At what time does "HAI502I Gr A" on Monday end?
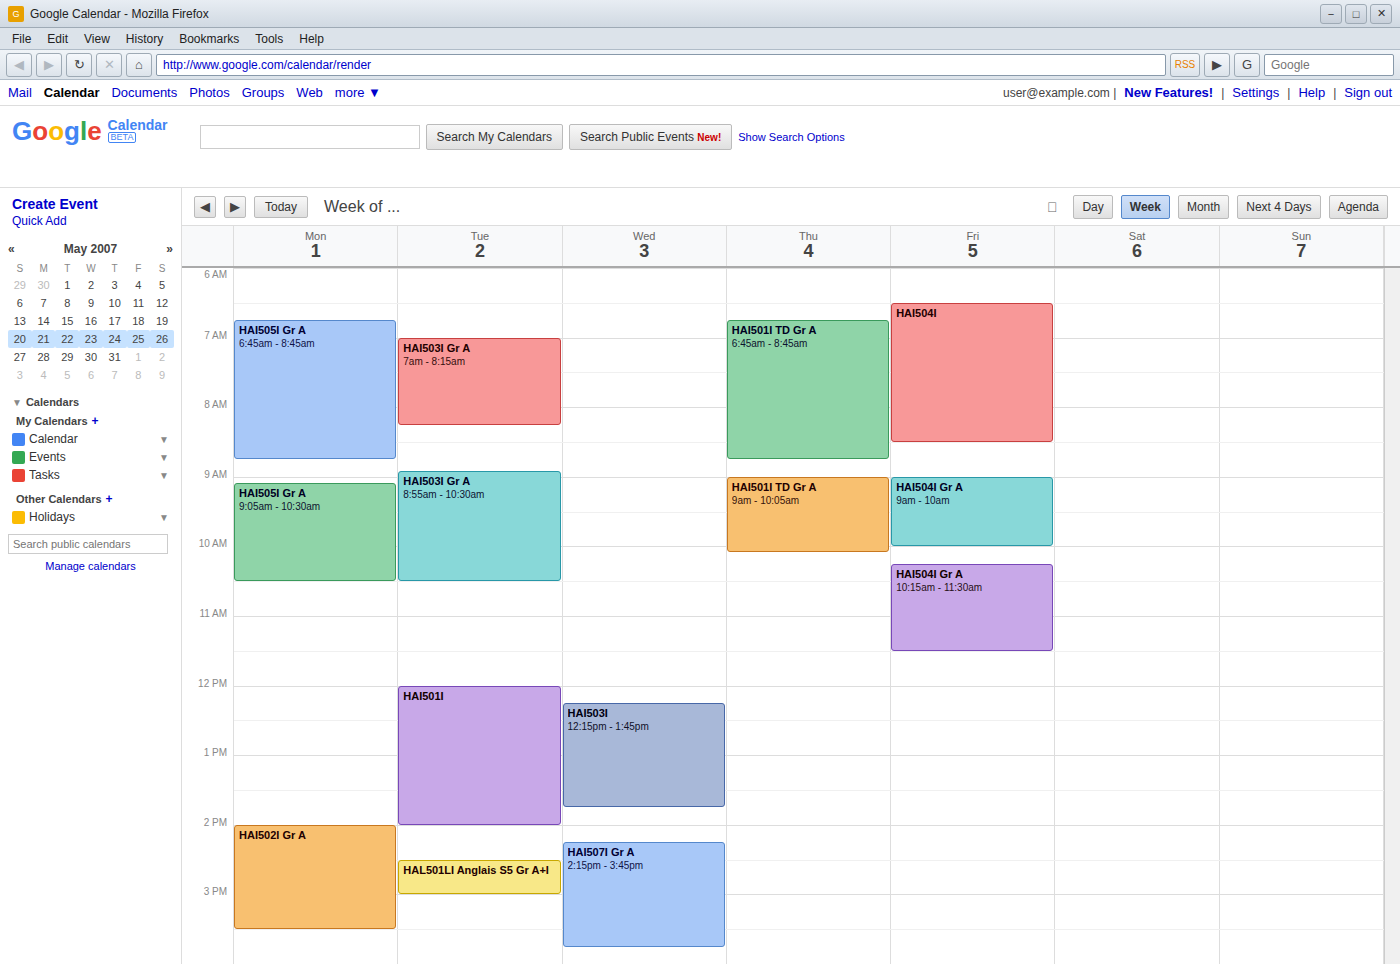
3:30 PM